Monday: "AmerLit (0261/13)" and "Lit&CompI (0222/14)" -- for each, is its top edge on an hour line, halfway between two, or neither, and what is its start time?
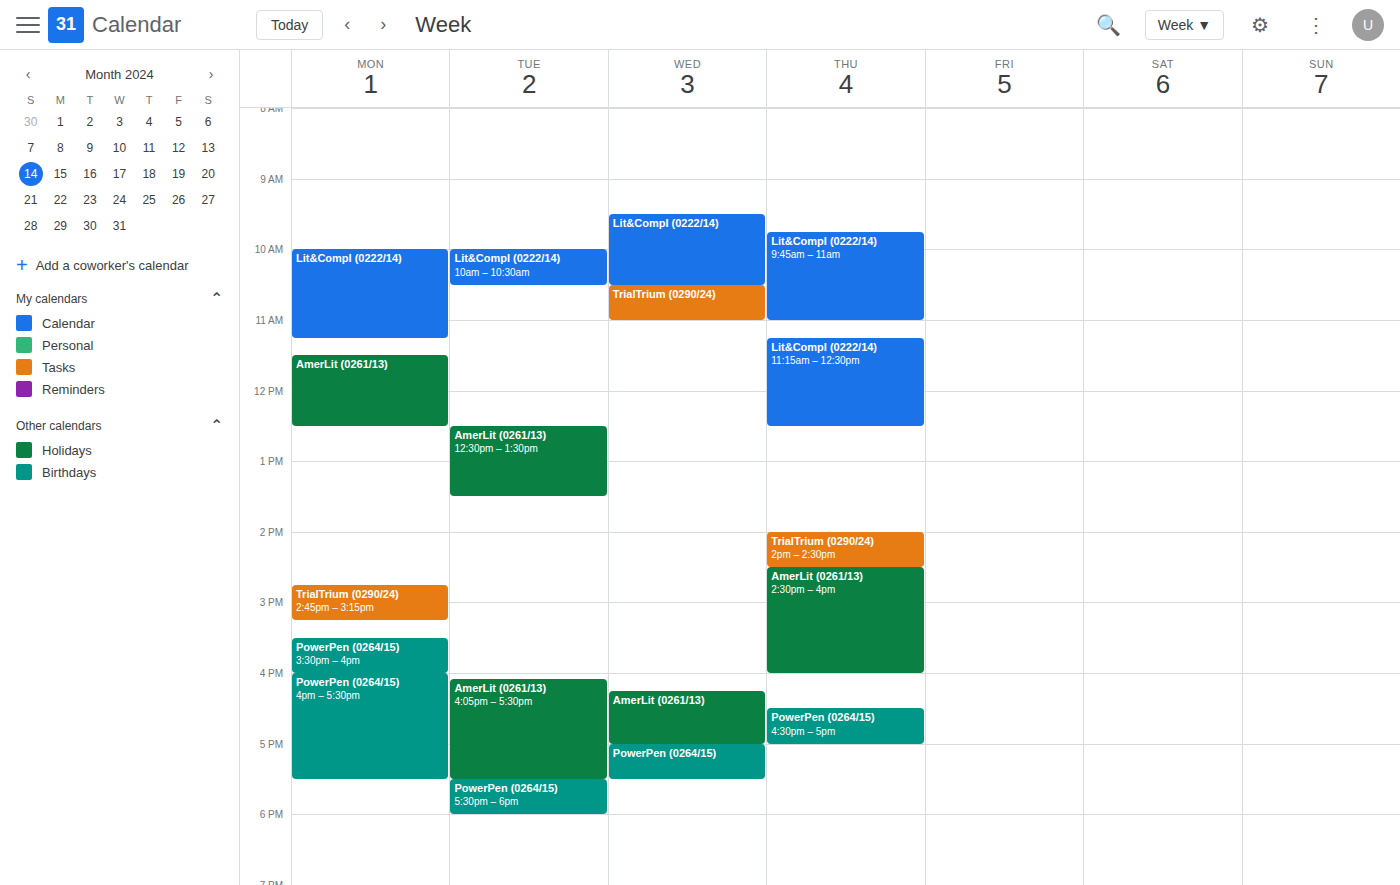
"AmerLit (0261/13)": 11:30, halfway between the 11:00 and 12:00 lines. "Lit&CompI (0222/14)": 10:00, exactly on the 10:00 line.